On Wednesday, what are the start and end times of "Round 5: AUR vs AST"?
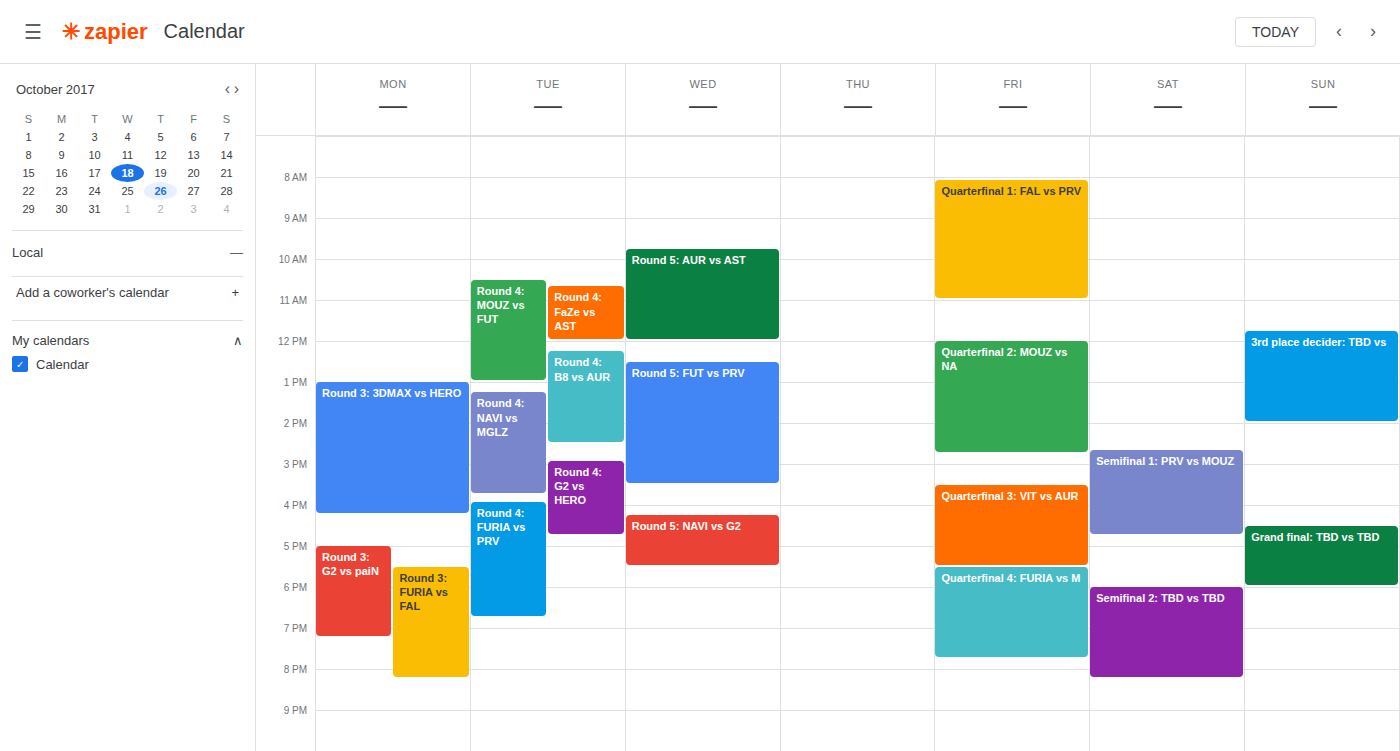
9:45 AM to 12:00 PM